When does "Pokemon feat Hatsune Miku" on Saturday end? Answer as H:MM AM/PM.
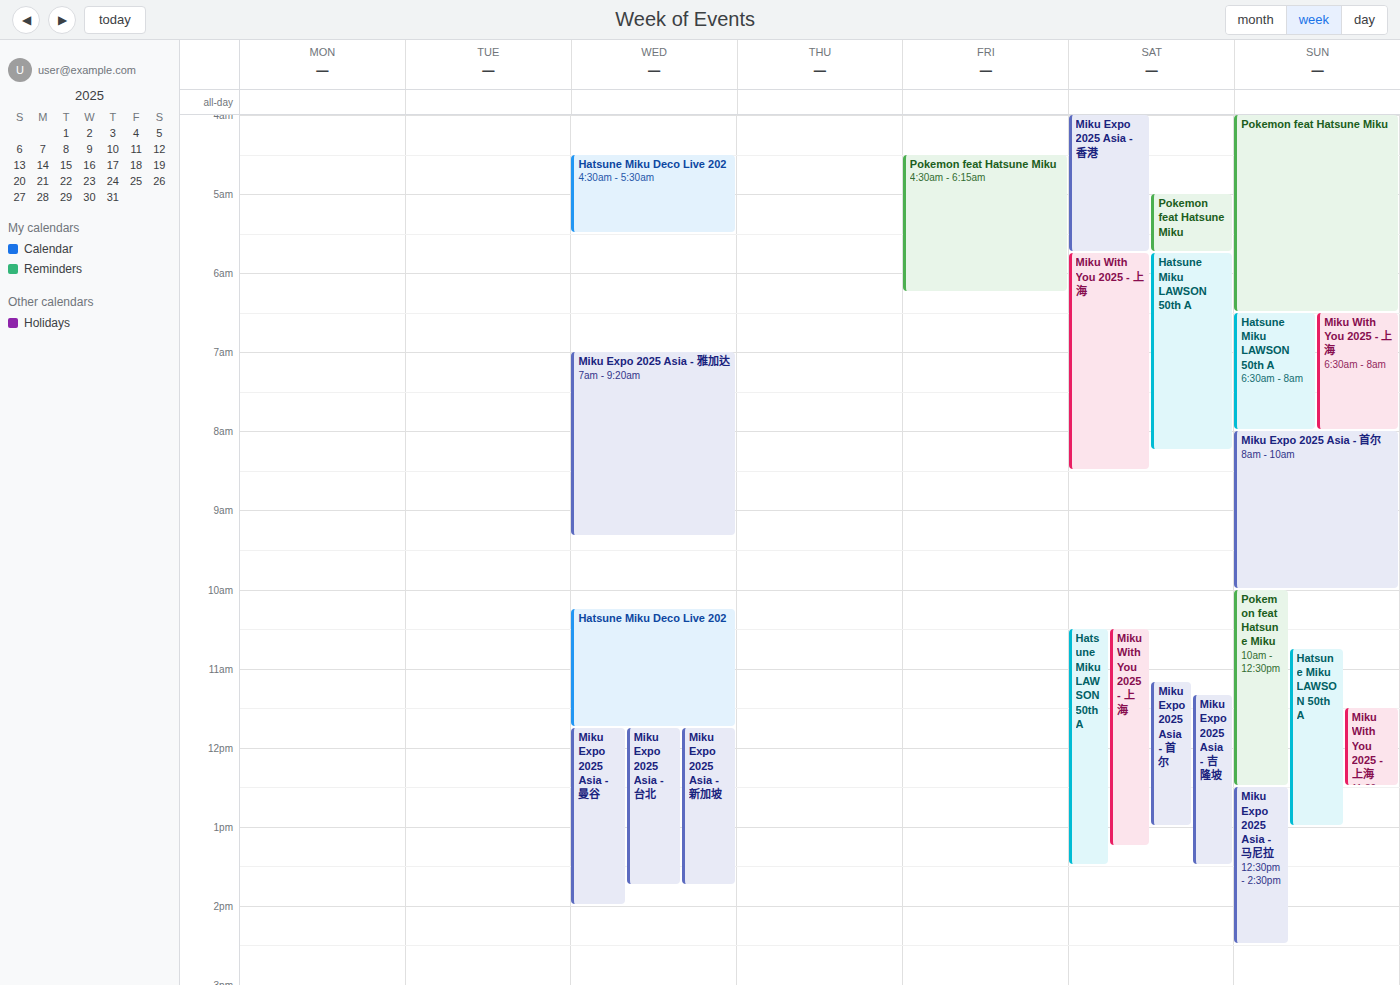
5:45 AM